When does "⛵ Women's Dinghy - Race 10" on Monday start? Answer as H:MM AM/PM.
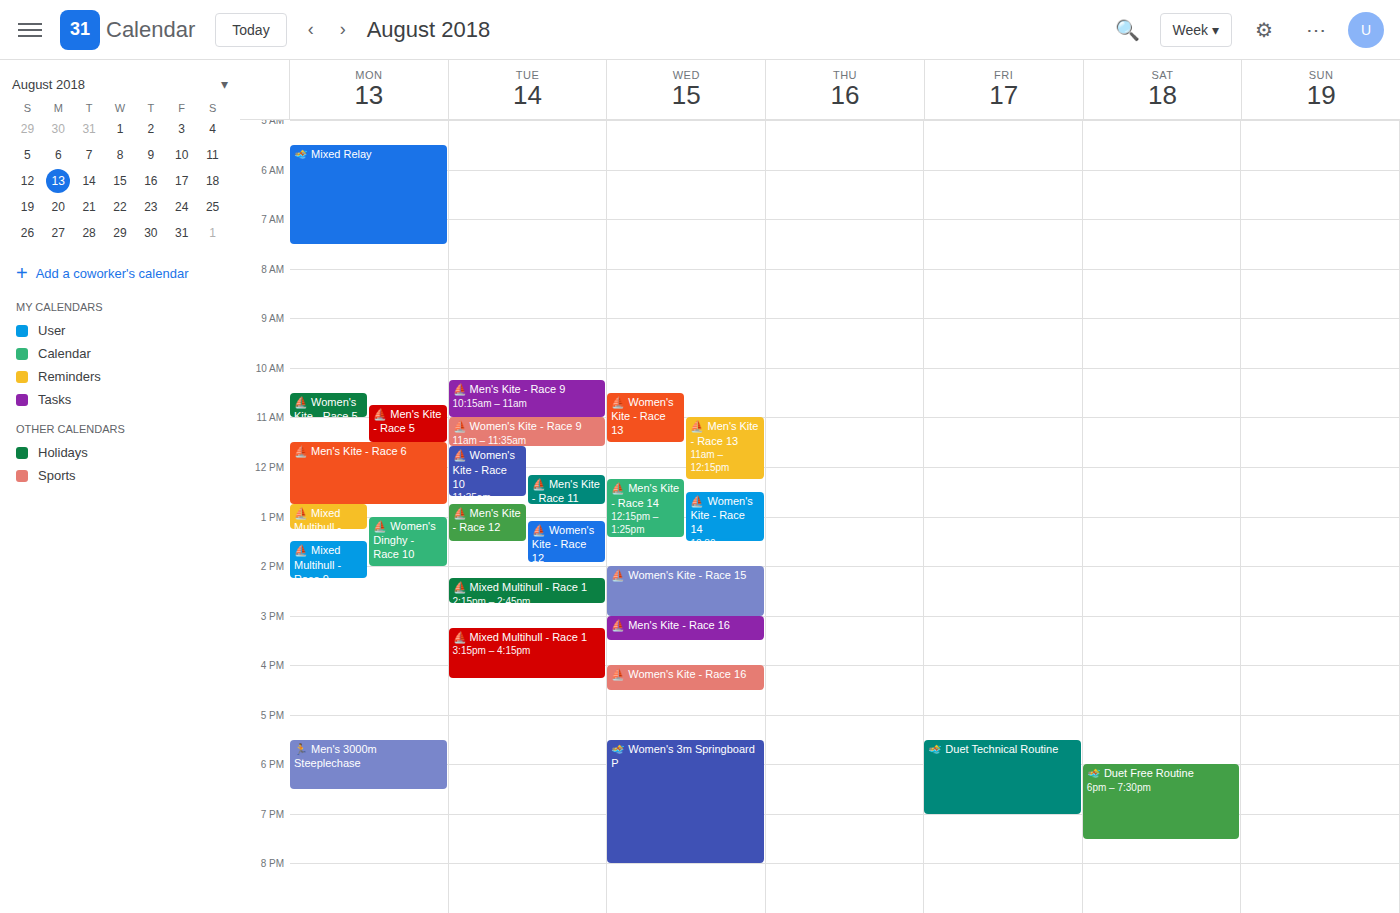
1:00 PM